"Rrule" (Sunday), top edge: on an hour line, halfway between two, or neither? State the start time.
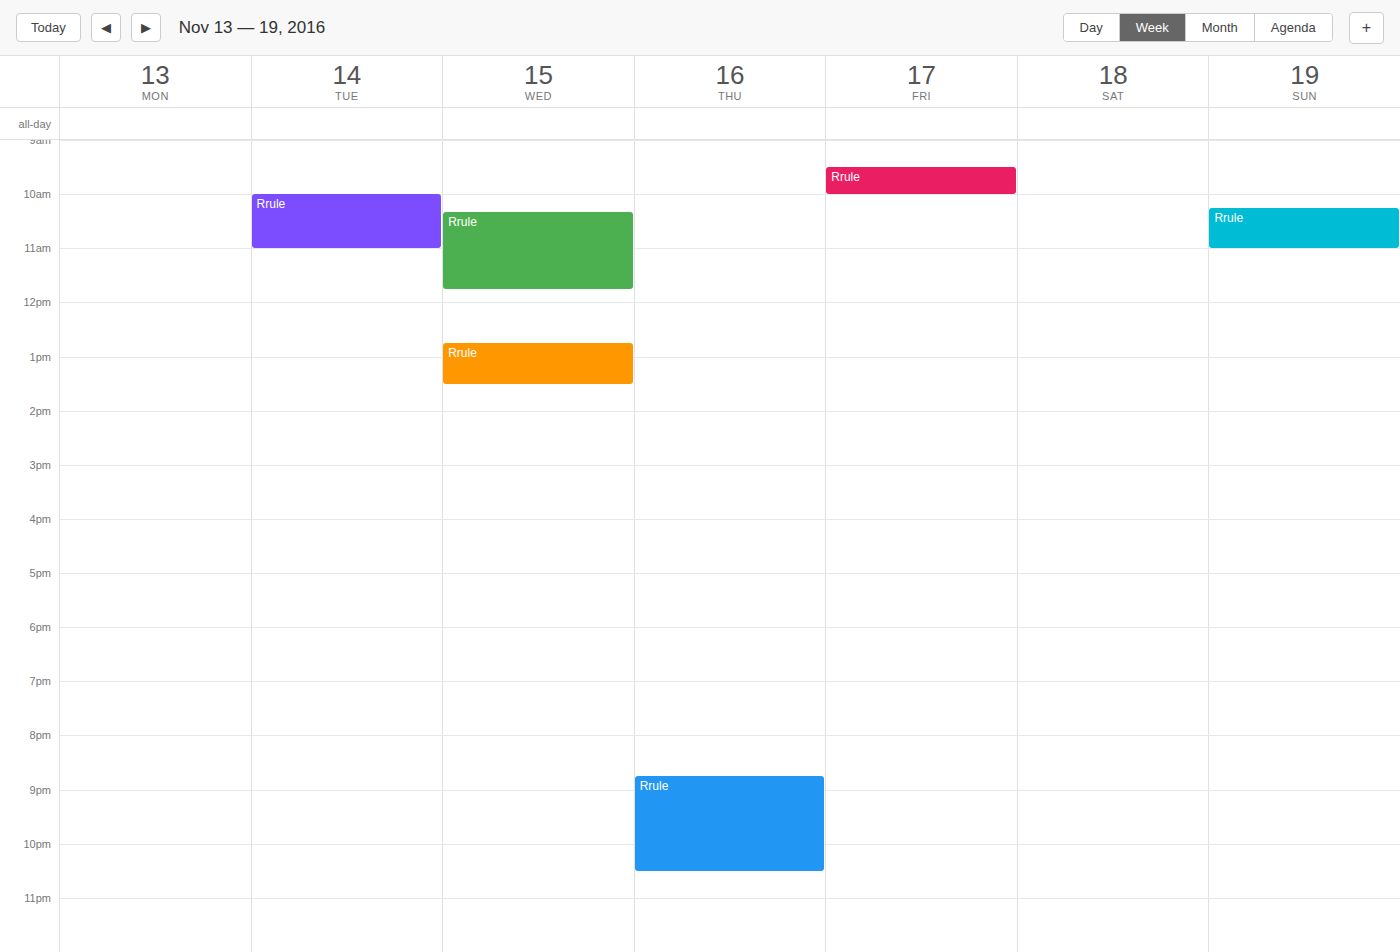
10:15 AM -- neither: a quarter of the way from the 10 AM line to the 11 AM line.